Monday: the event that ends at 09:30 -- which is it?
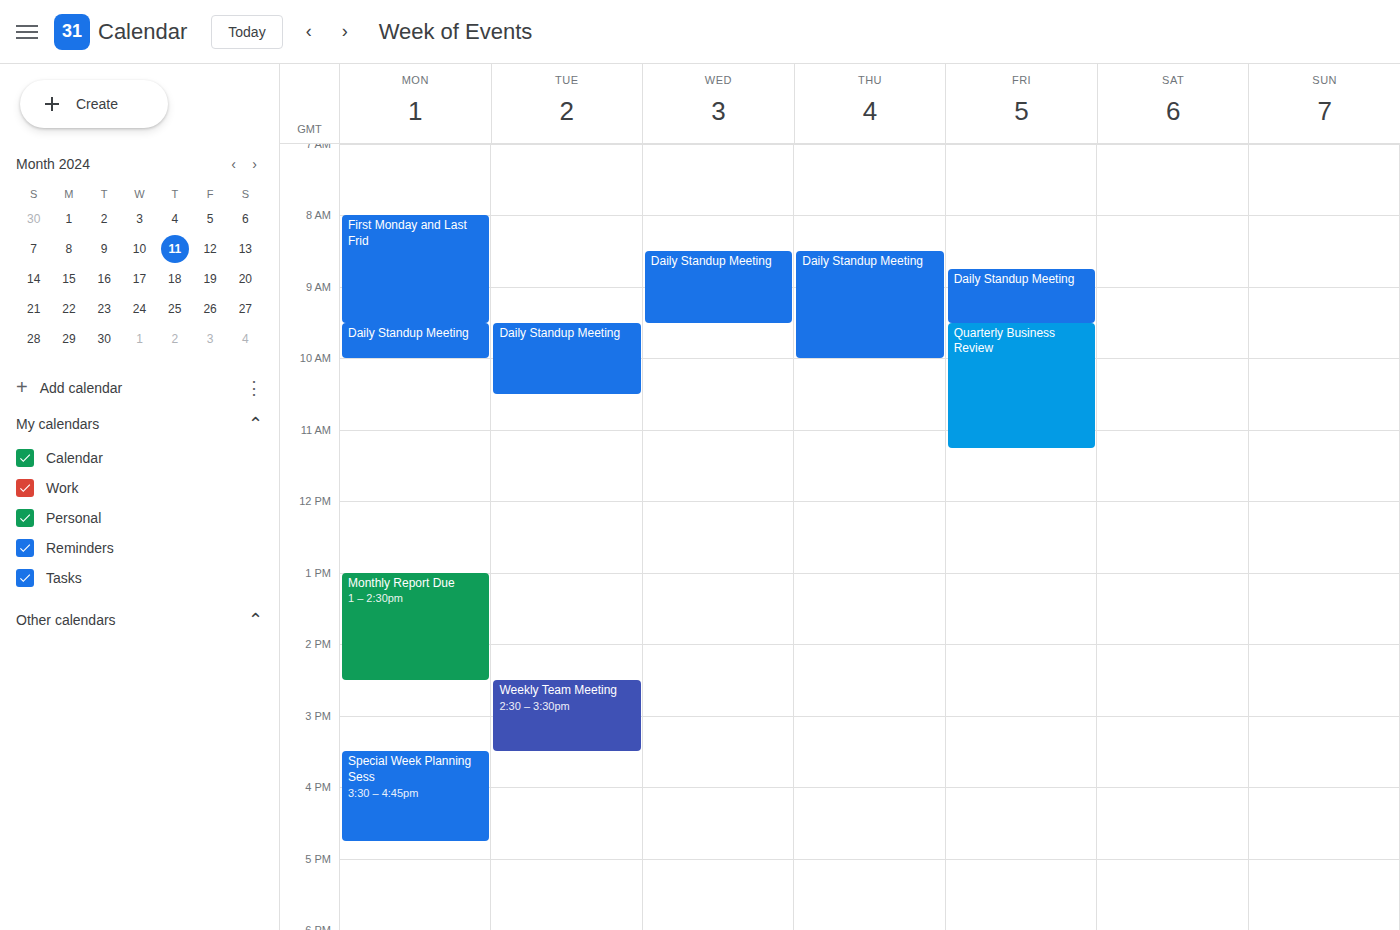
"First Monday and Last Frid"